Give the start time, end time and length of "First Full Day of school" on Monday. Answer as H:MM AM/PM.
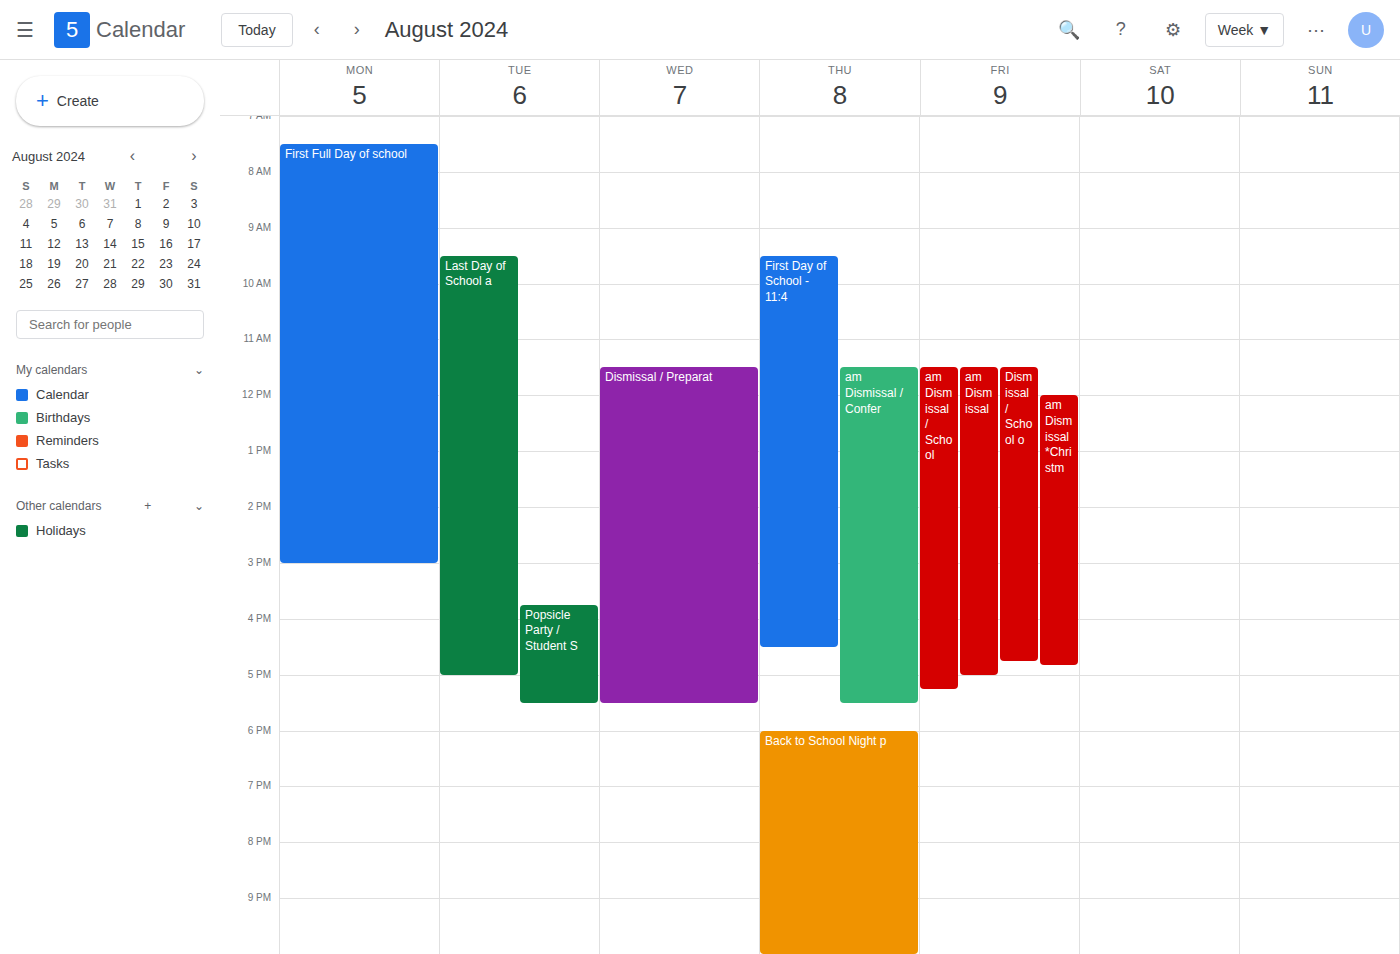
7:30 AM to 3:00 PM, 7 hours 30 minutes